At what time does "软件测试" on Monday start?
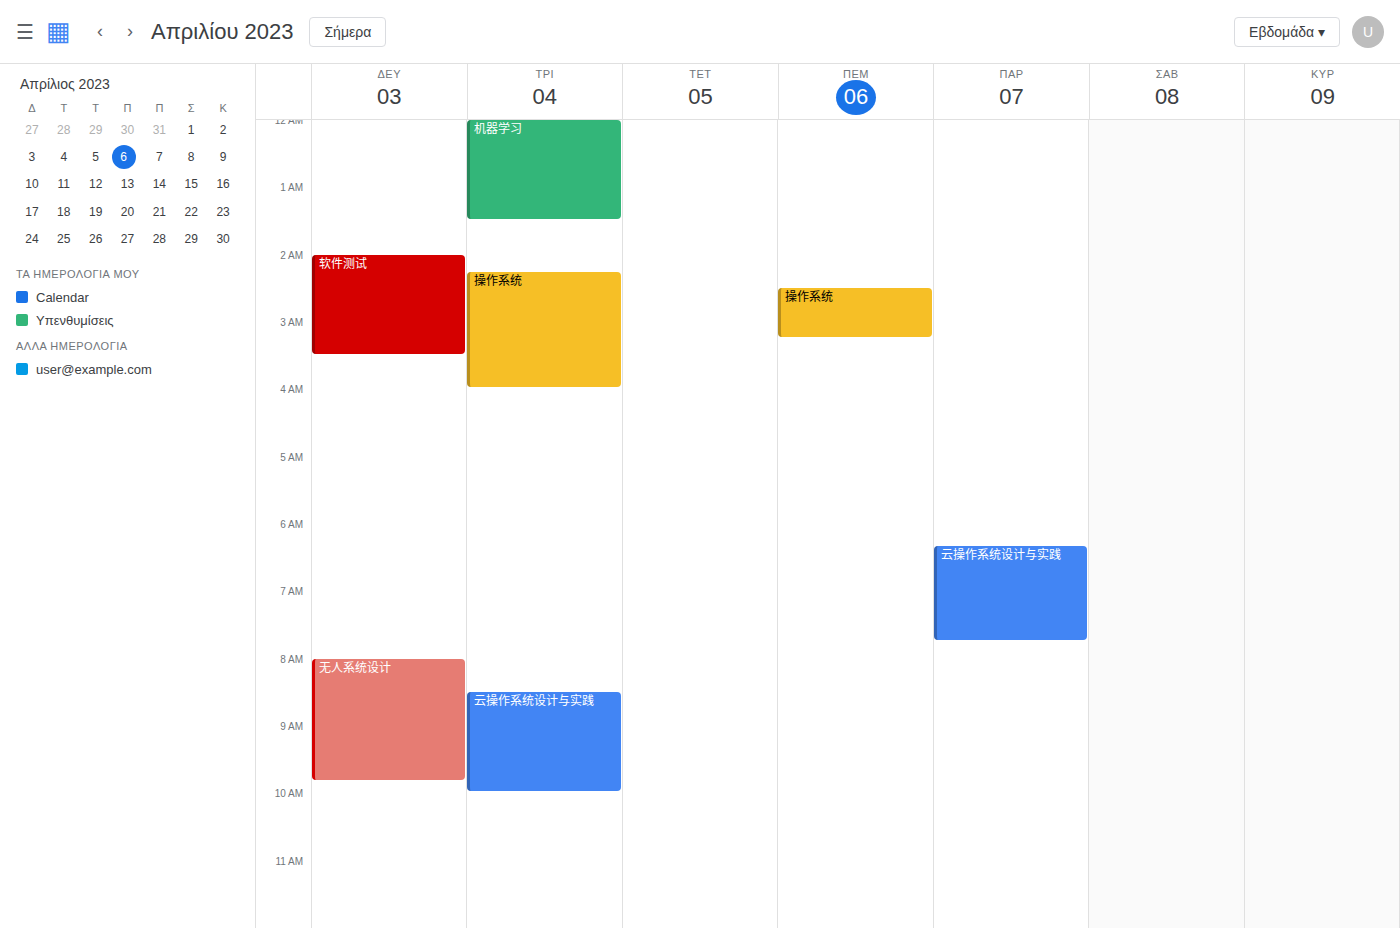
02:00